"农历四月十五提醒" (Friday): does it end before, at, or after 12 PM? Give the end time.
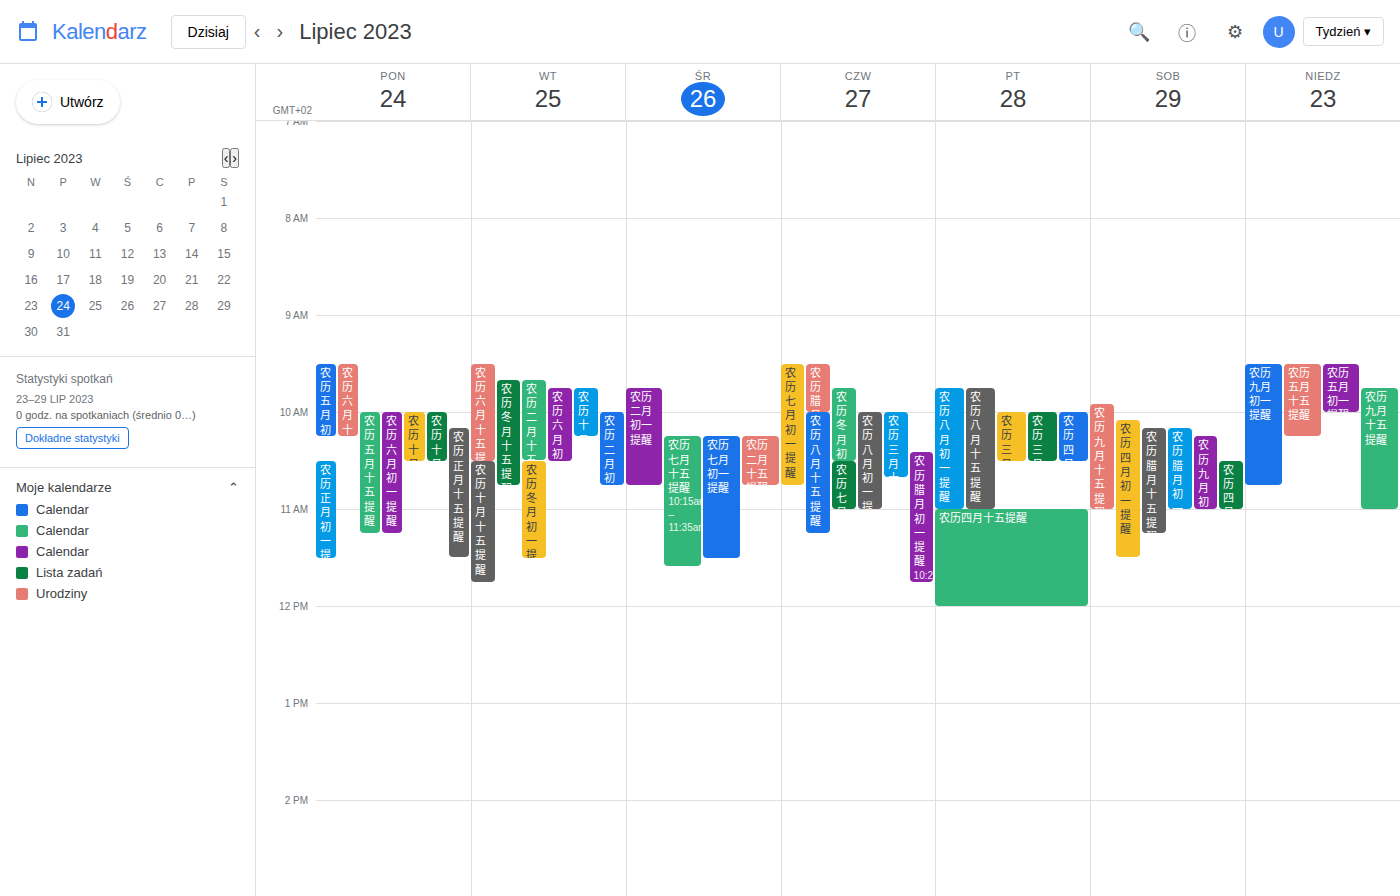
12:00 PM -- exactly at 12 PM, on the 12 PM line.